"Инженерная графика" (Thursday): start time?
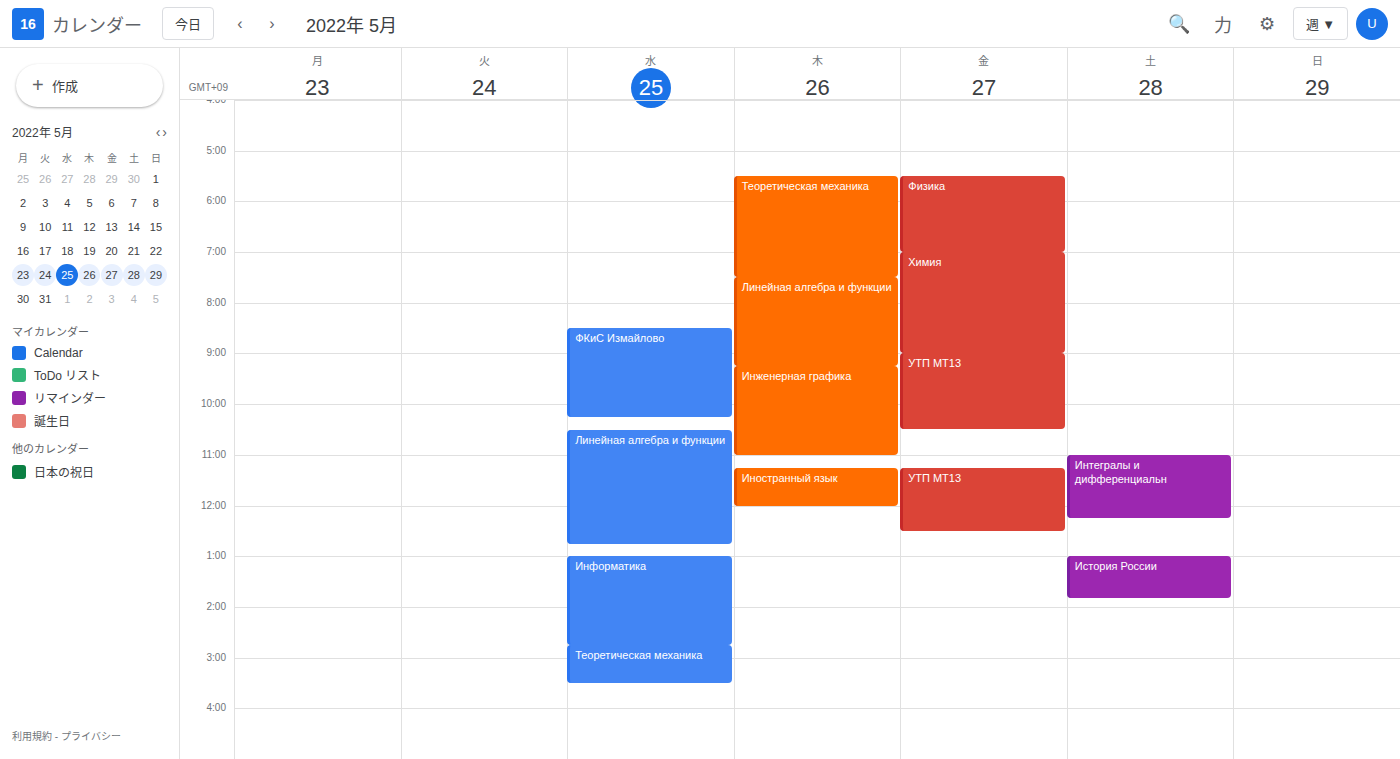
9:15 AM